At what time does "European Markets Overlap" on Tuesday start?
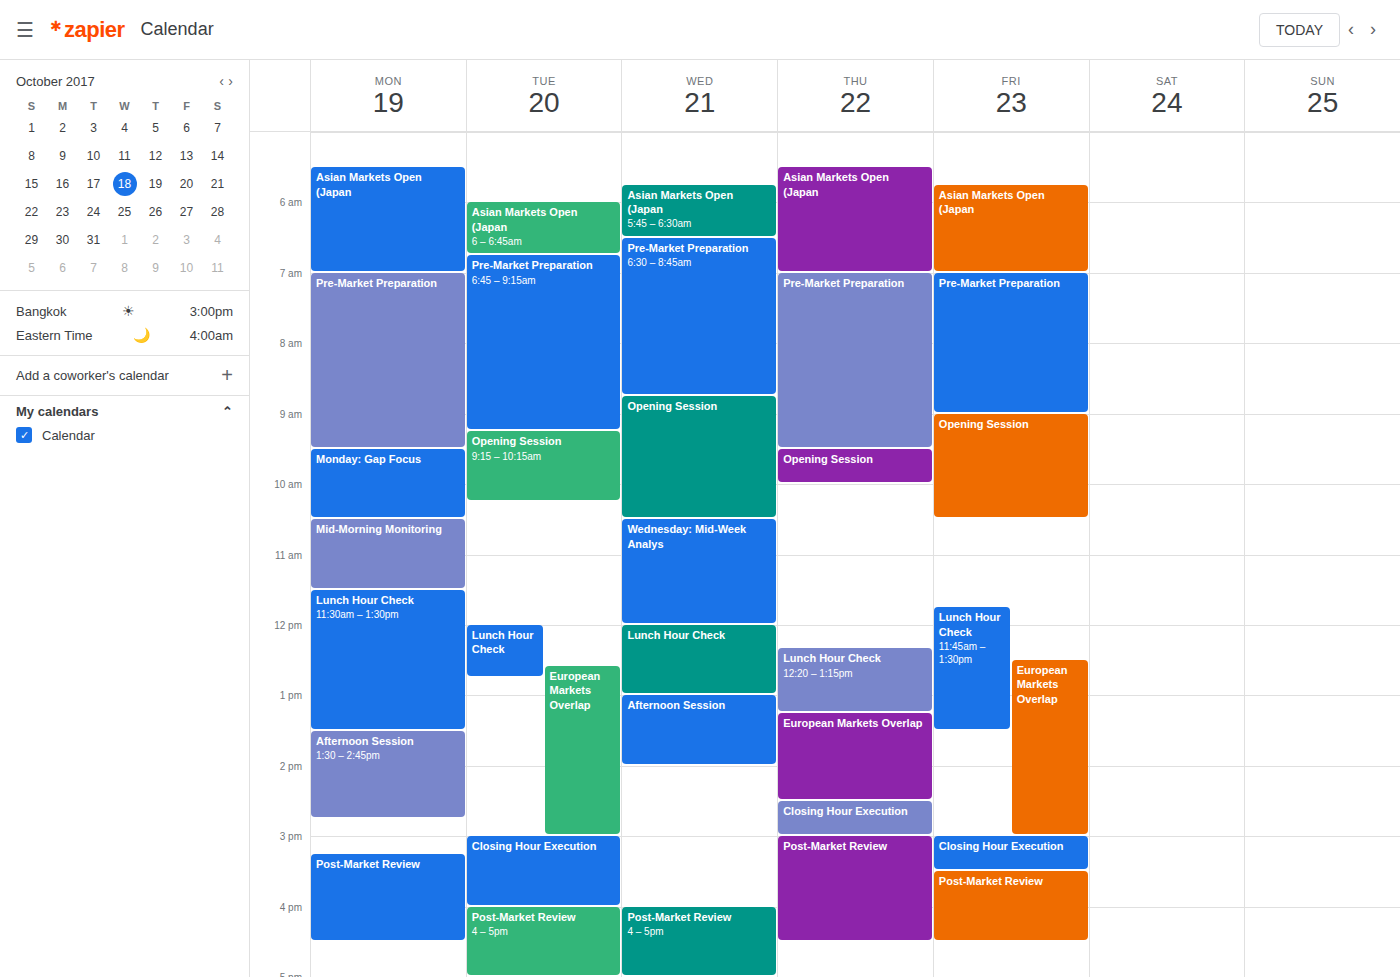
12:35 PM